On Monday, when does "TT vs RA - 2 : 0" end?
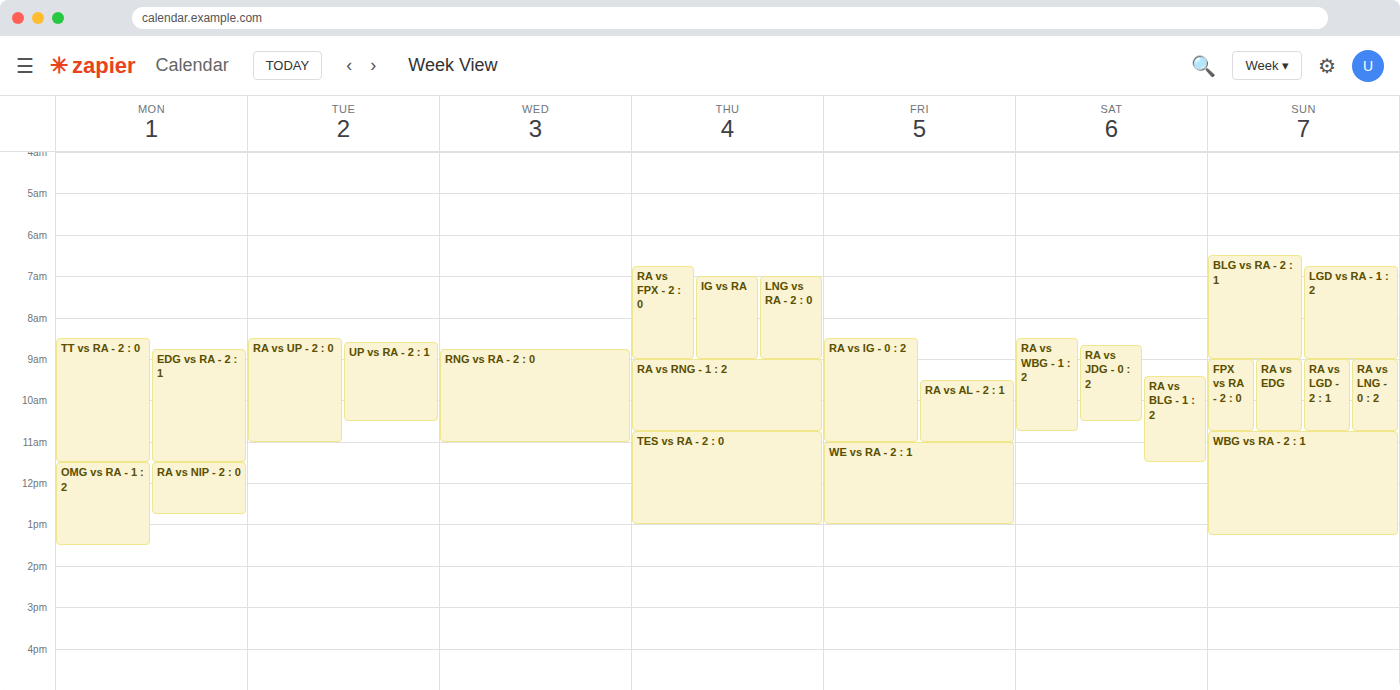
11:30 AM